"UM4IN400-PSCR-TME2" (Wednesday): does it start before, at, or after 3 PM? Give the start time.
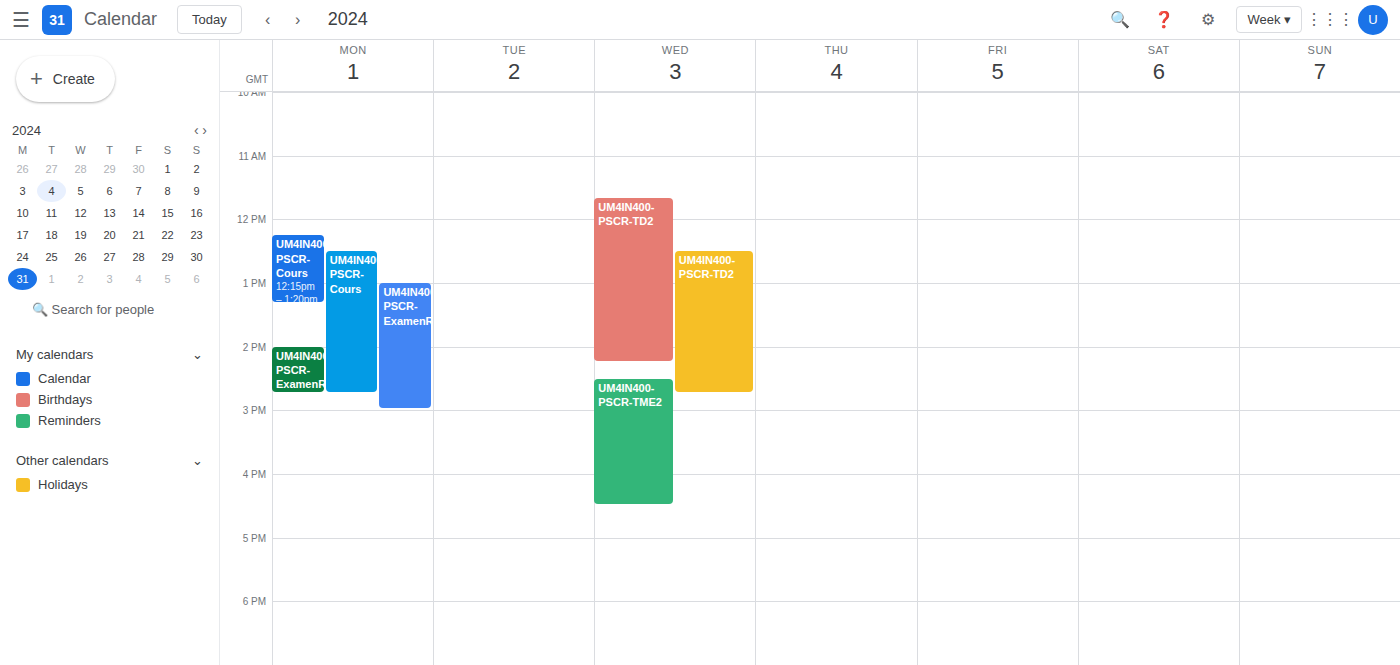
2:30 PM -- before 3 PM, 30 minutes above the 3 PM line.